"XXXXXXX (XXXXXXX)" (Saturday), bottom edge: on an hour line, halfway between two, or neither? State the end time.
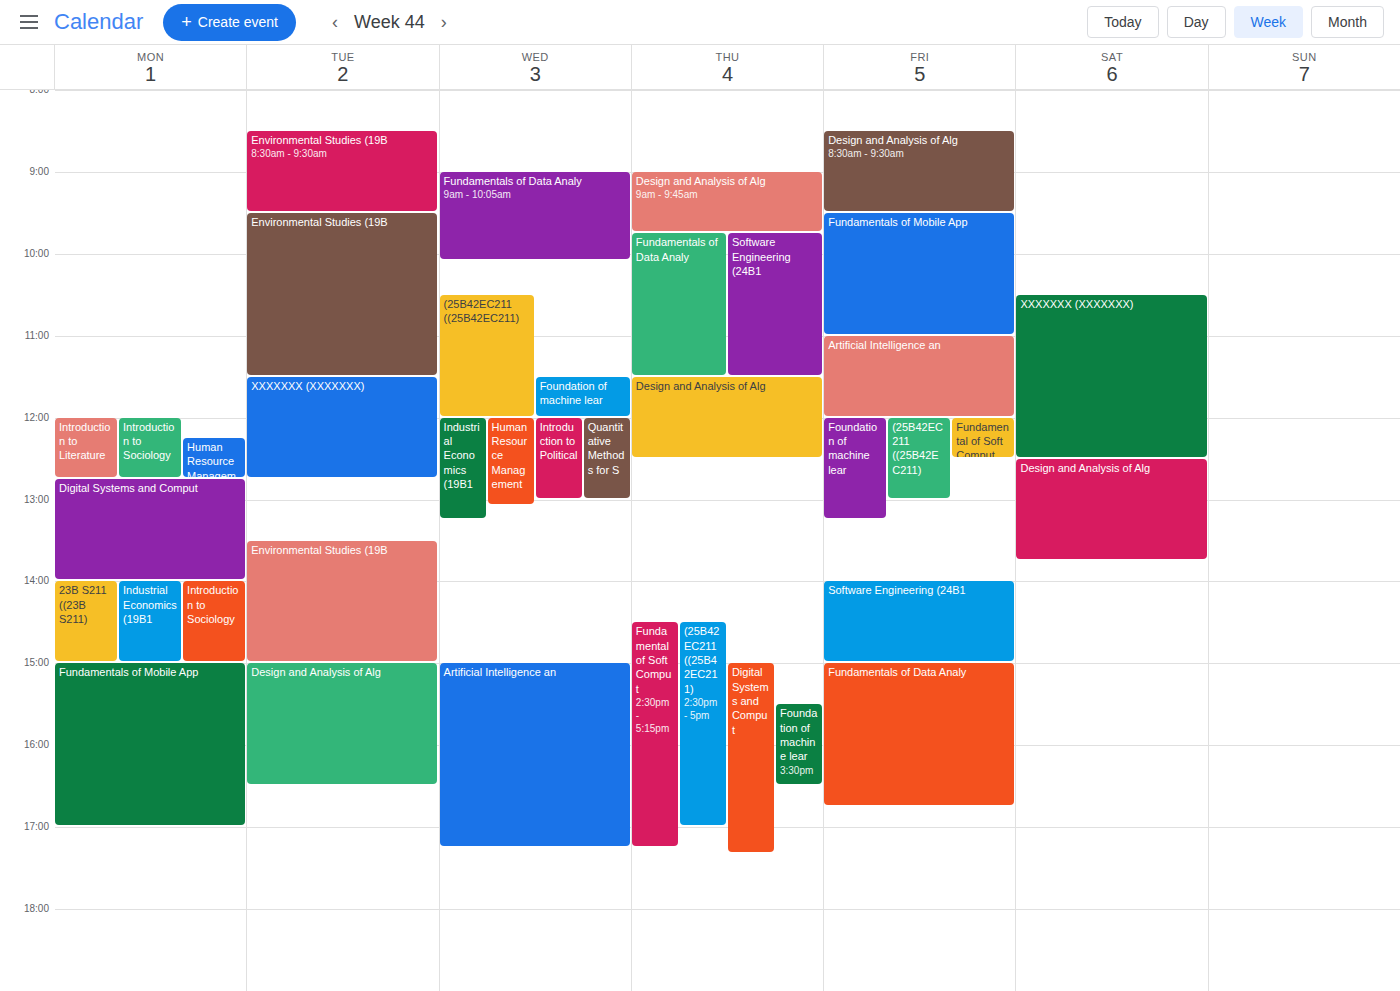
12:30 -- halfway between the 12:00 and 13:00 lines.